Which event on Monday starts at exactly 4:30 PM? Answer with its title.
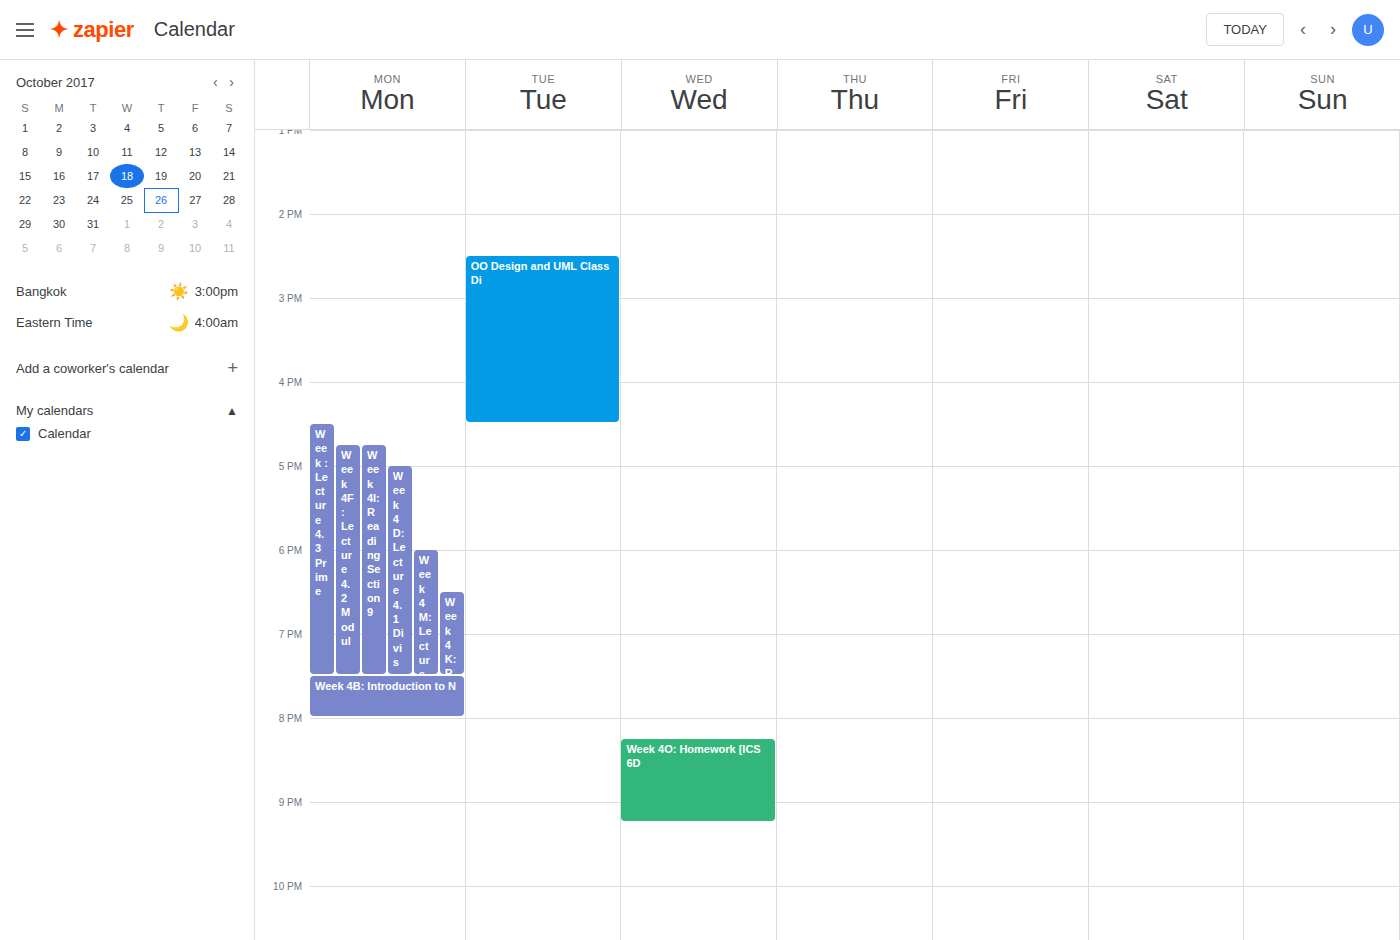
"Week : Lecture 4.3 Prime"